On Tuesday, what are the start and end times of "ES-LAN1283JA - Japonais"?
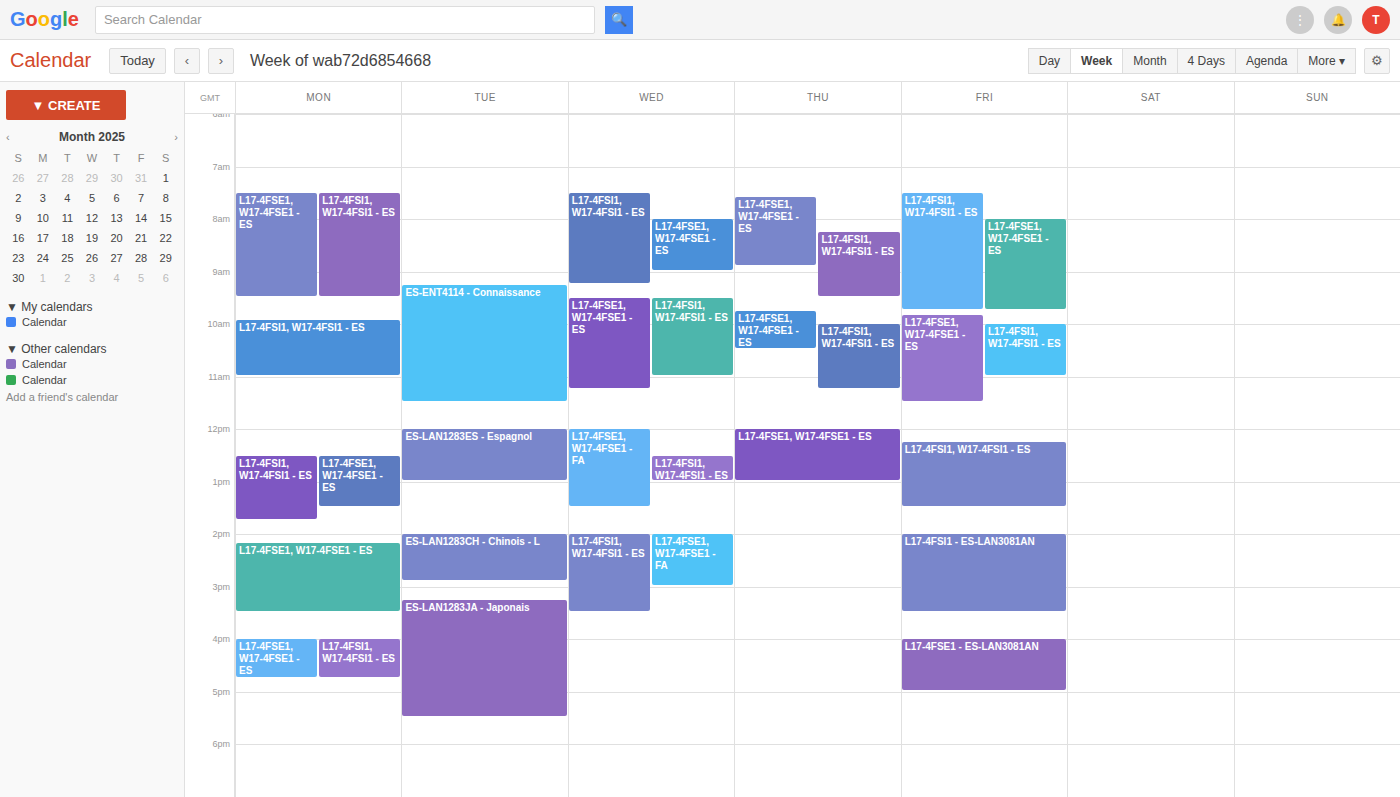
3:15 PM to 5:30 PM